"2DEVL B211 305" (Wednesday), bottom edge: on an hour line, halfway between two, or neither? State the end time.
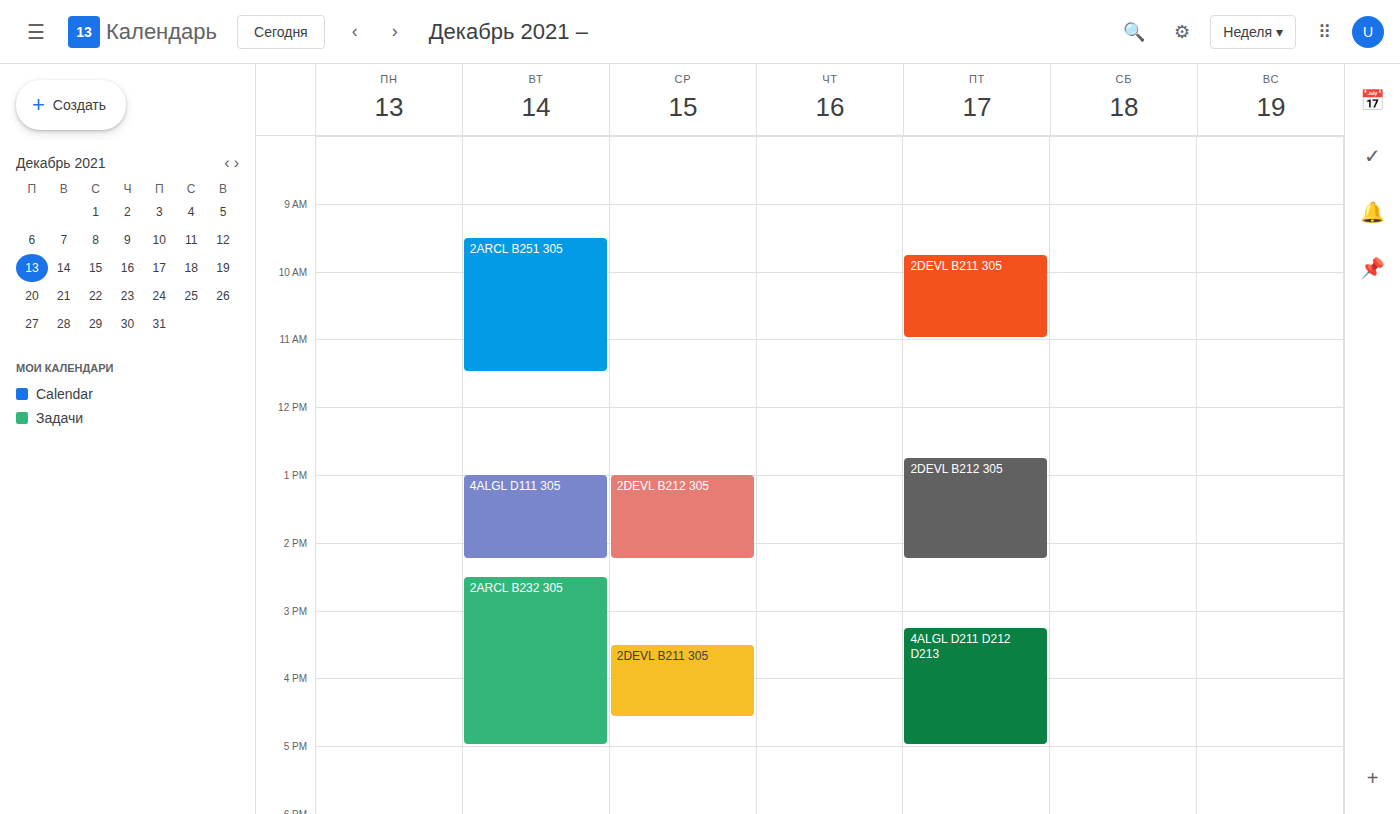
4:35 PM -- neither: 35 minutes below the 4 PM line and 25 minutes above the 5 PM line.